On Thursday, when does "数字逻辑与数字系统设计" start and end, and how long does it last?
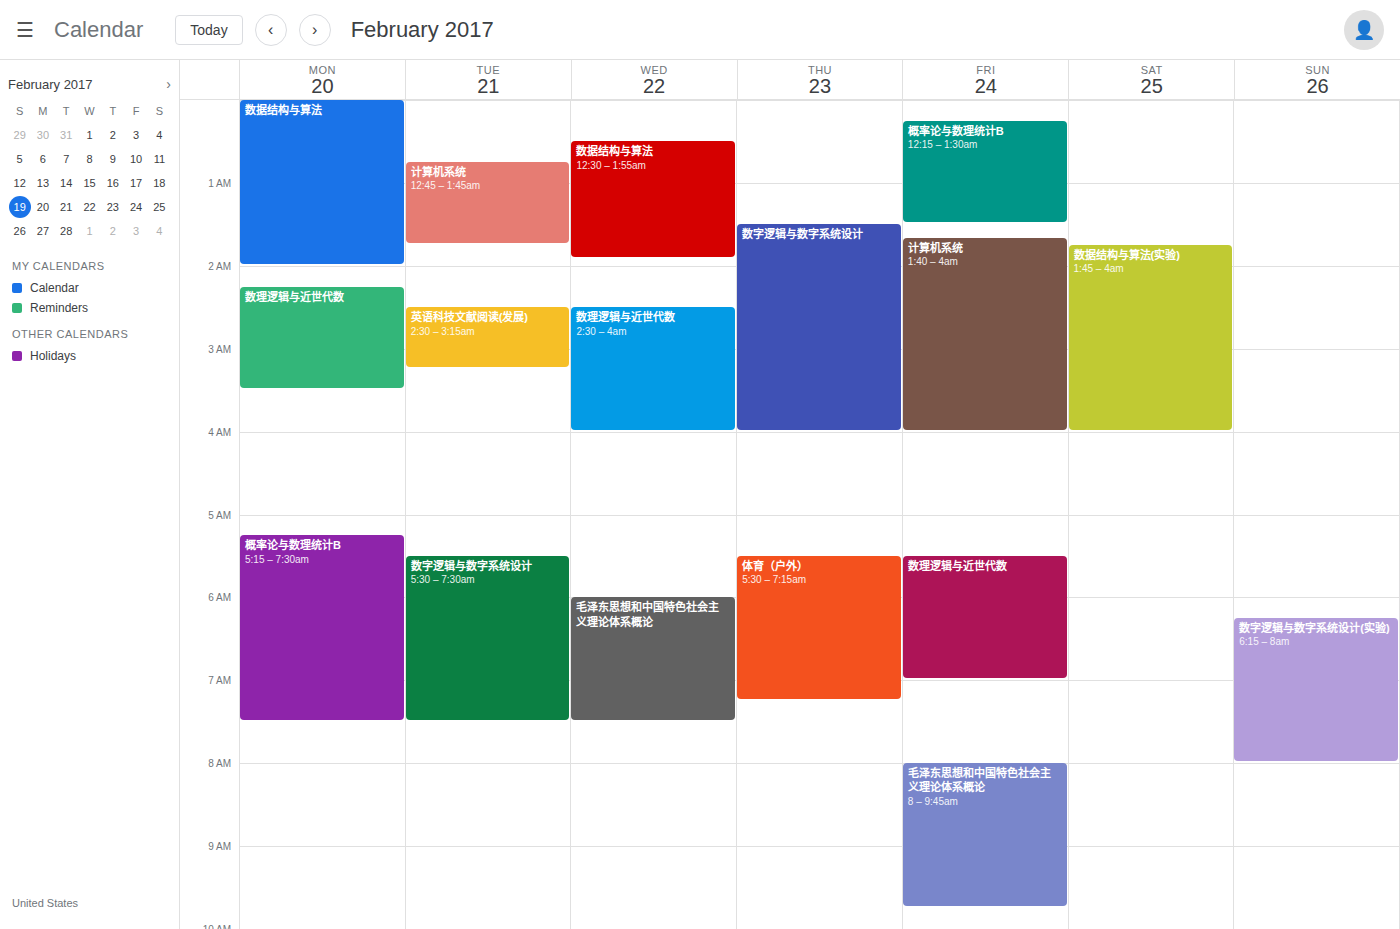
1:30 AM to 4:00 AM, 2 hours 30 minutes